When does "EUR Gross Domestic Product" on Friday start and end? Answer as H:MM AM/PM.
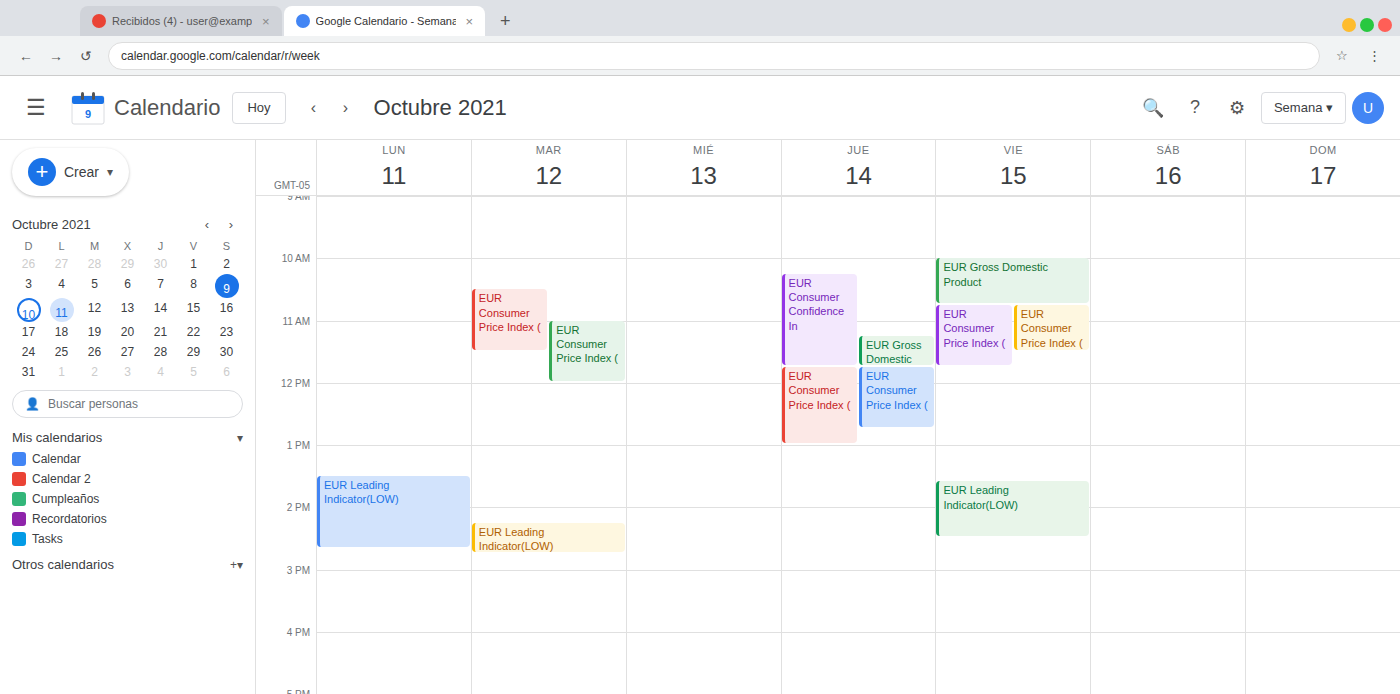
10:00 AM to 10:45 AM